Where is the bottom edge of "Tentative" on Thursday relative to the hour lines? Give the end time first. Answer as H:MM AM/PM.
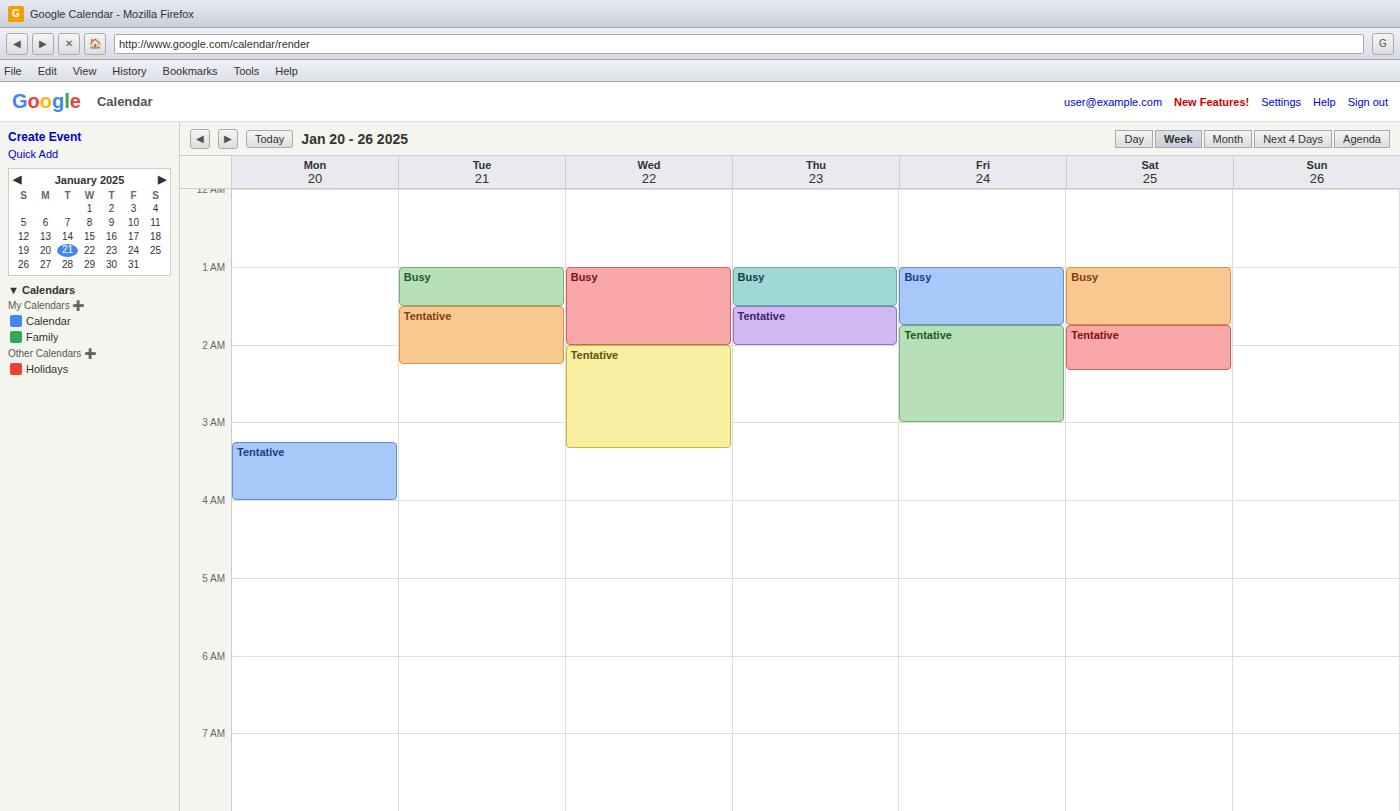
2:00 AM -- exactly on the 2 AM line.